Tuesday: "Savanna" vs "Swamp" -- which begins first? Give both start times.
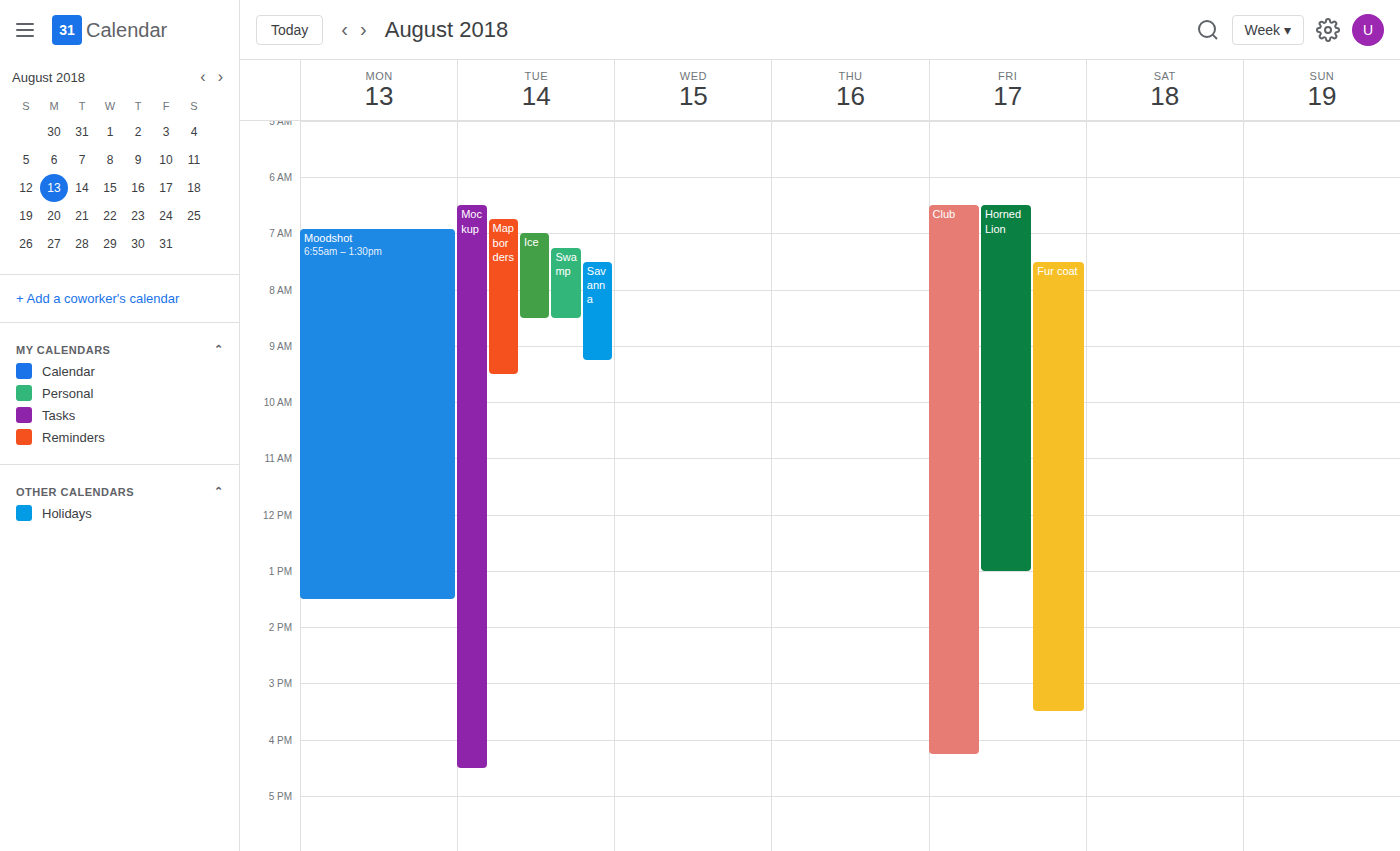
"Swamp" 7:15 AM; "Savanna" 7:30 AM.